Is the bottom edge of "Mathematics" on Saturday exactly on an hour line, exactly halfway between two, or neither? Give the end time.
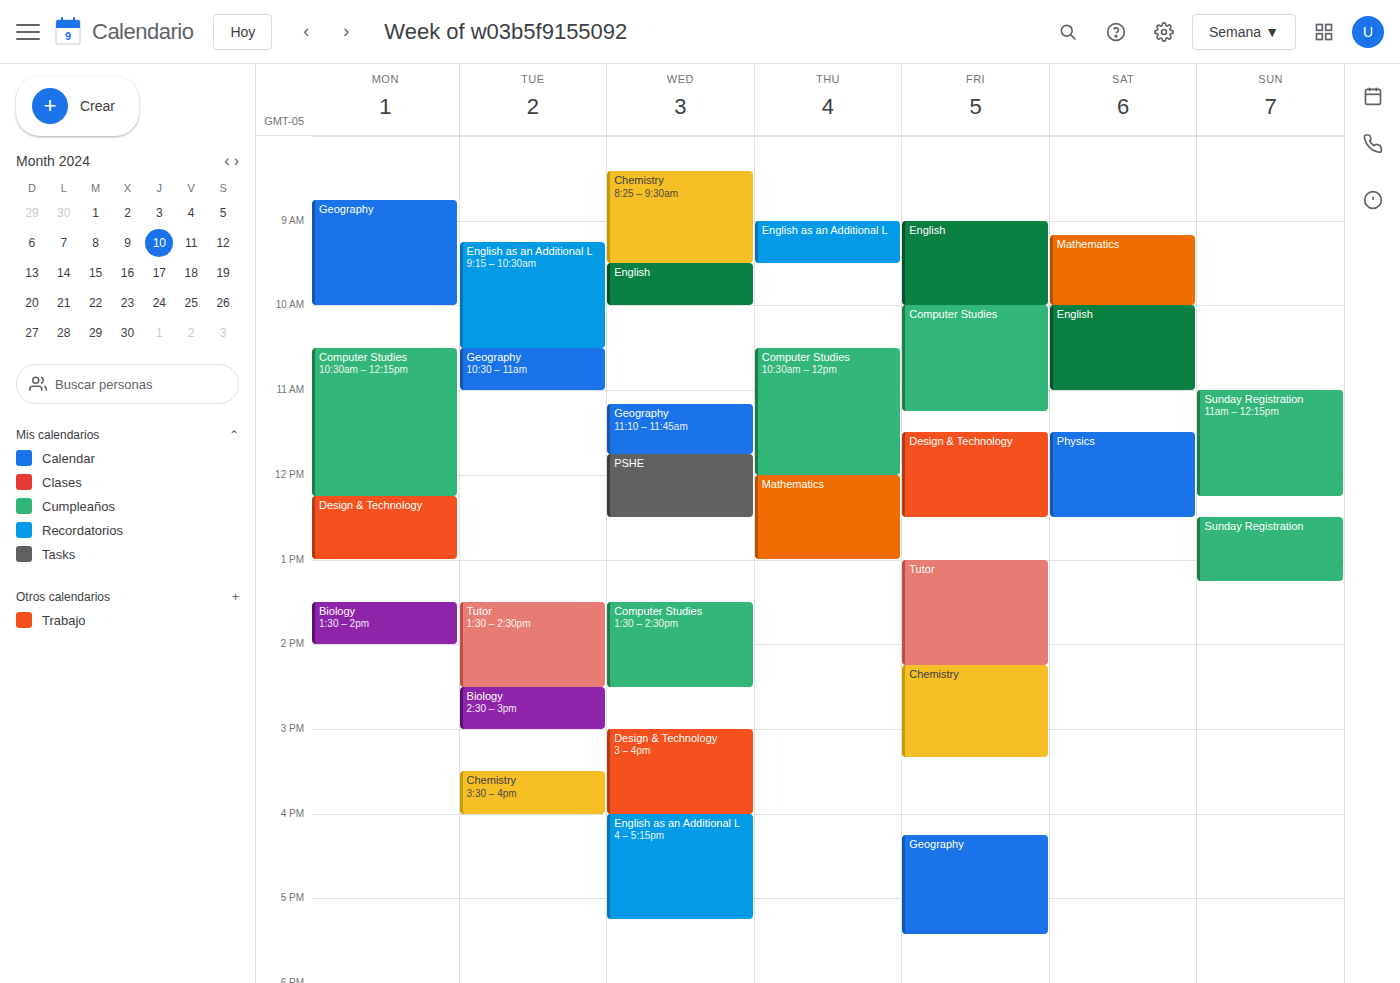
10:00 AM -- exactly on the 10 AM line.